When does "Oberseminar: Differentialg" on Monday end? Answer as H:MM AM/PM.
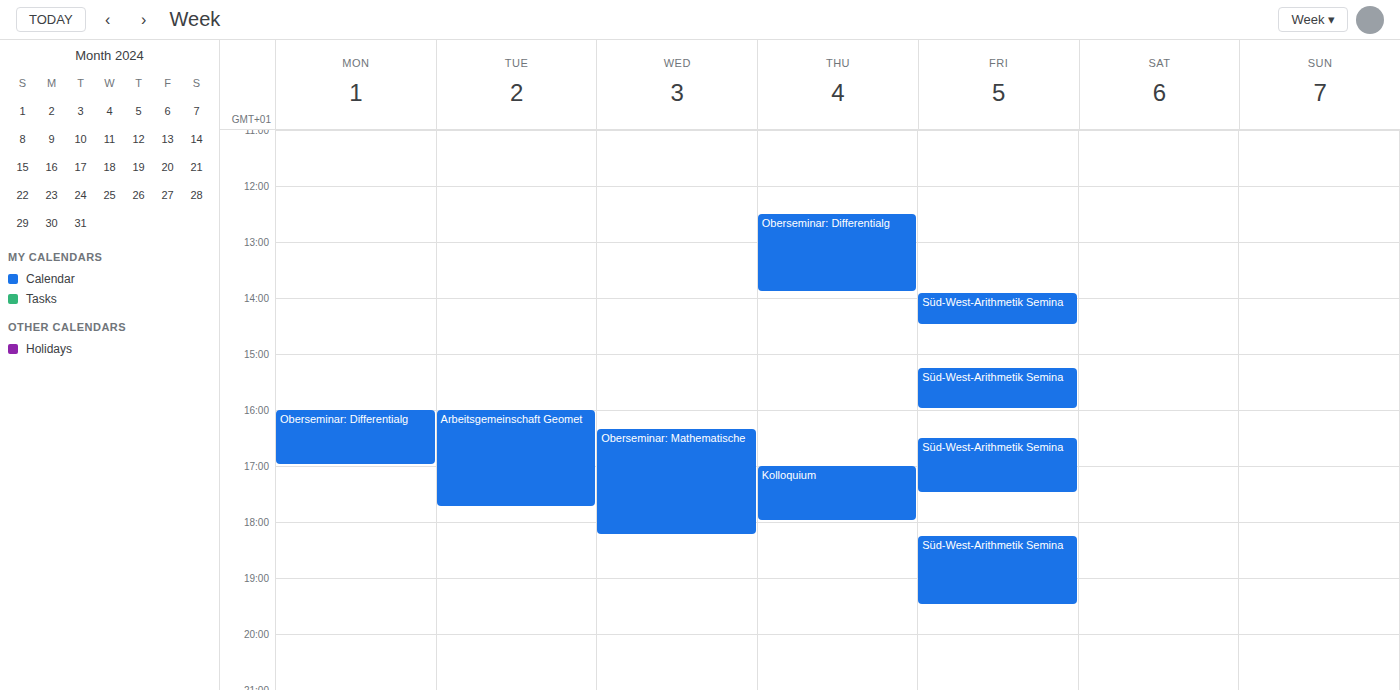
5:00 PM